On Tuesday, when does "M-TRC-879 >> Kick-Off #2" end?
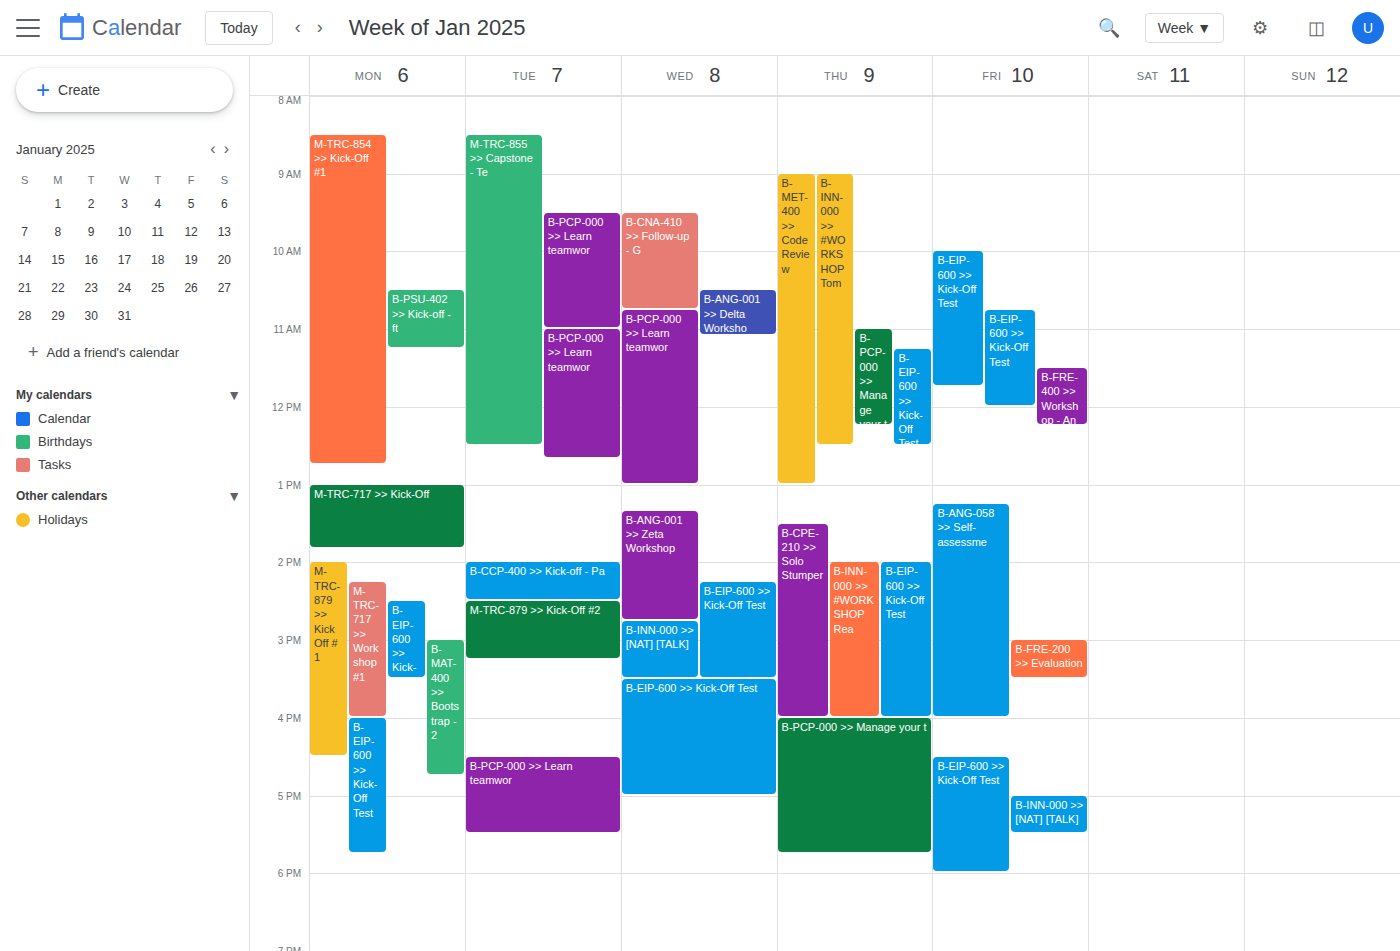
3:15 PM